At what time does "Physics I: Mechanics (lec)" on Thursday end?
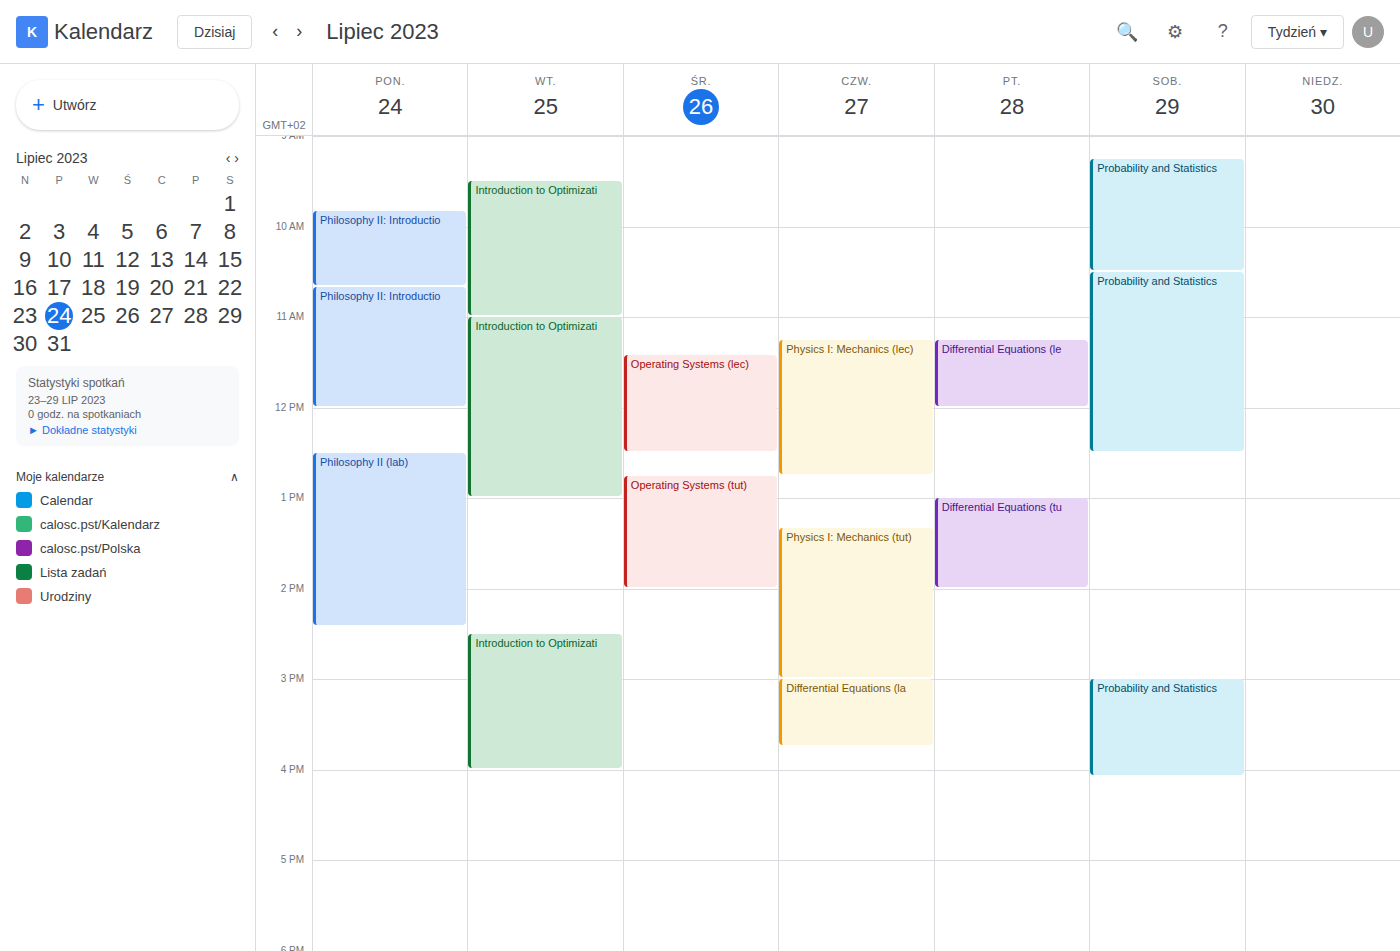
12:45 PM